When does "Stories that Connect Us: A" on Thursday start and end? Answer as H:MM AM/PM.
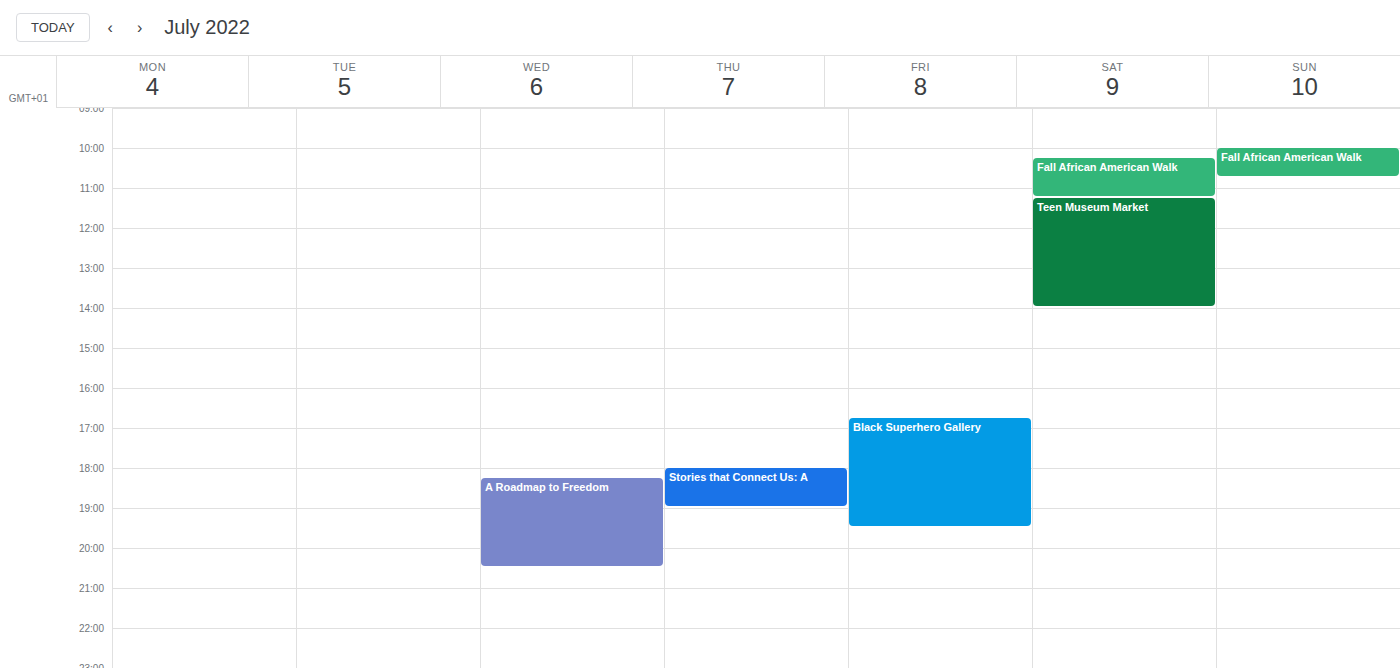
6:00 PM to 7:00 PM